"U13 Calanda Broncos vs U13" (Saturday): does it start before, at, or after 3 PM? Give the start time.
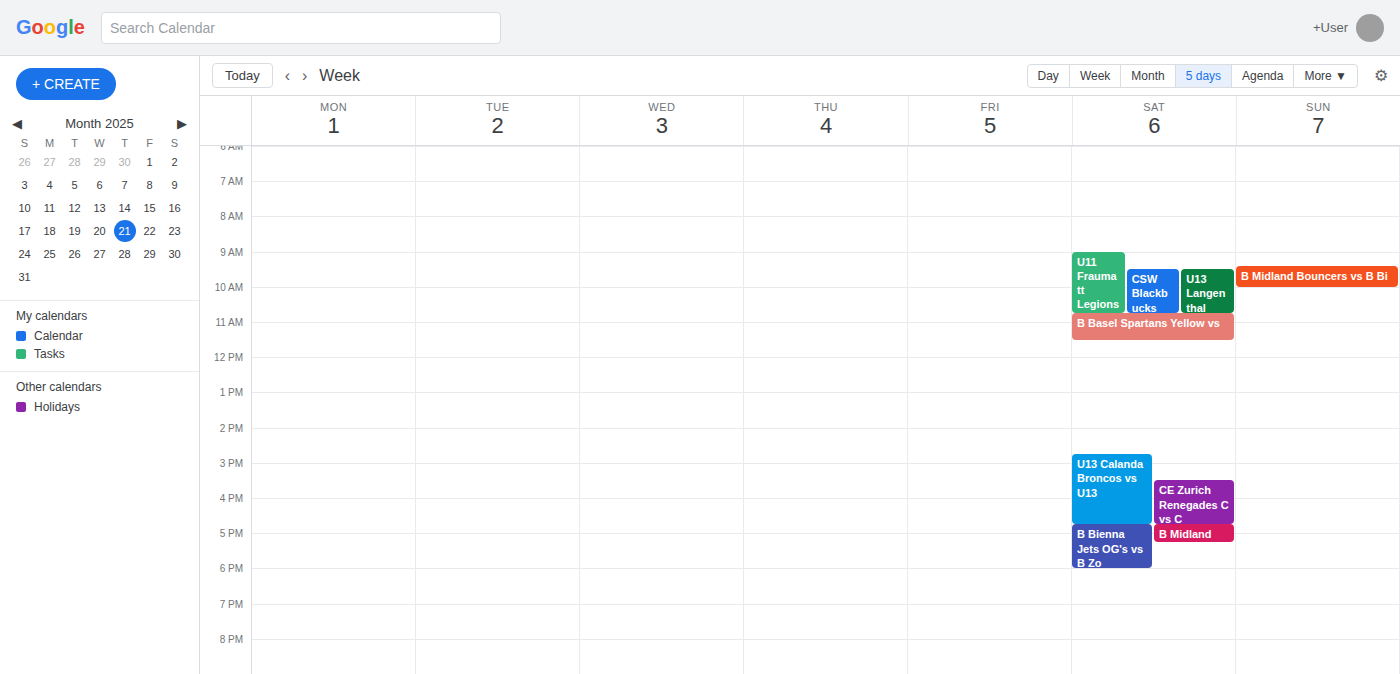
2:45 PM -- before 3 PM, 15 minutes above the 3 PM line.